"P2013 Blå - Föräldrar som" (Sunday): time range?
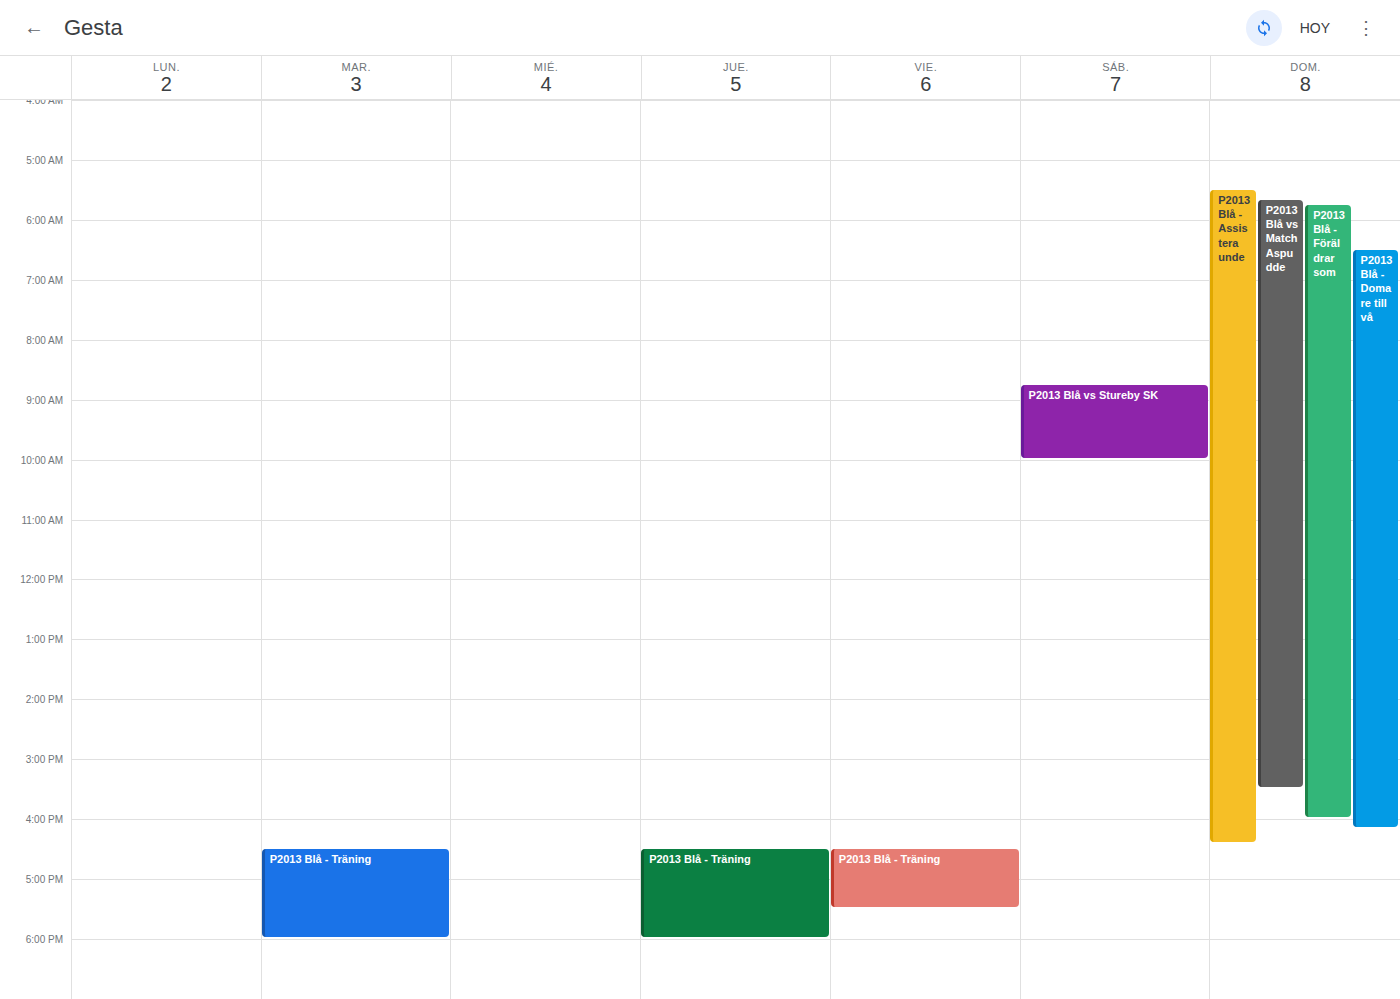
5:45 AM to 4:00 PM